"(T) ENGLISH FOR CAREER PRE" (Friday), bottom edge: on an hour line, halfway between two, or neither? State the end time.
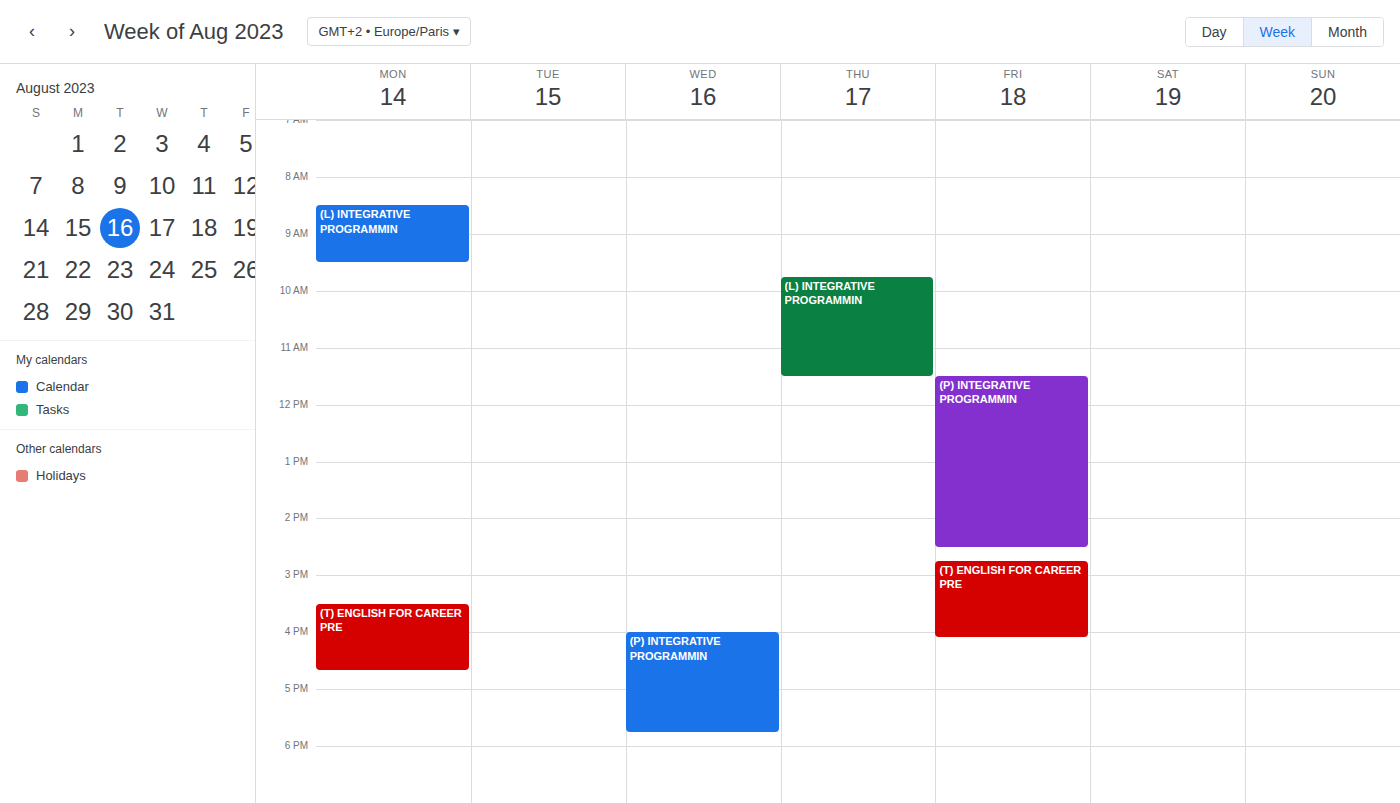
4:05 PM -- neither: 5 minutes below the 4 PM line and 55 minutes above the 5 PM line.